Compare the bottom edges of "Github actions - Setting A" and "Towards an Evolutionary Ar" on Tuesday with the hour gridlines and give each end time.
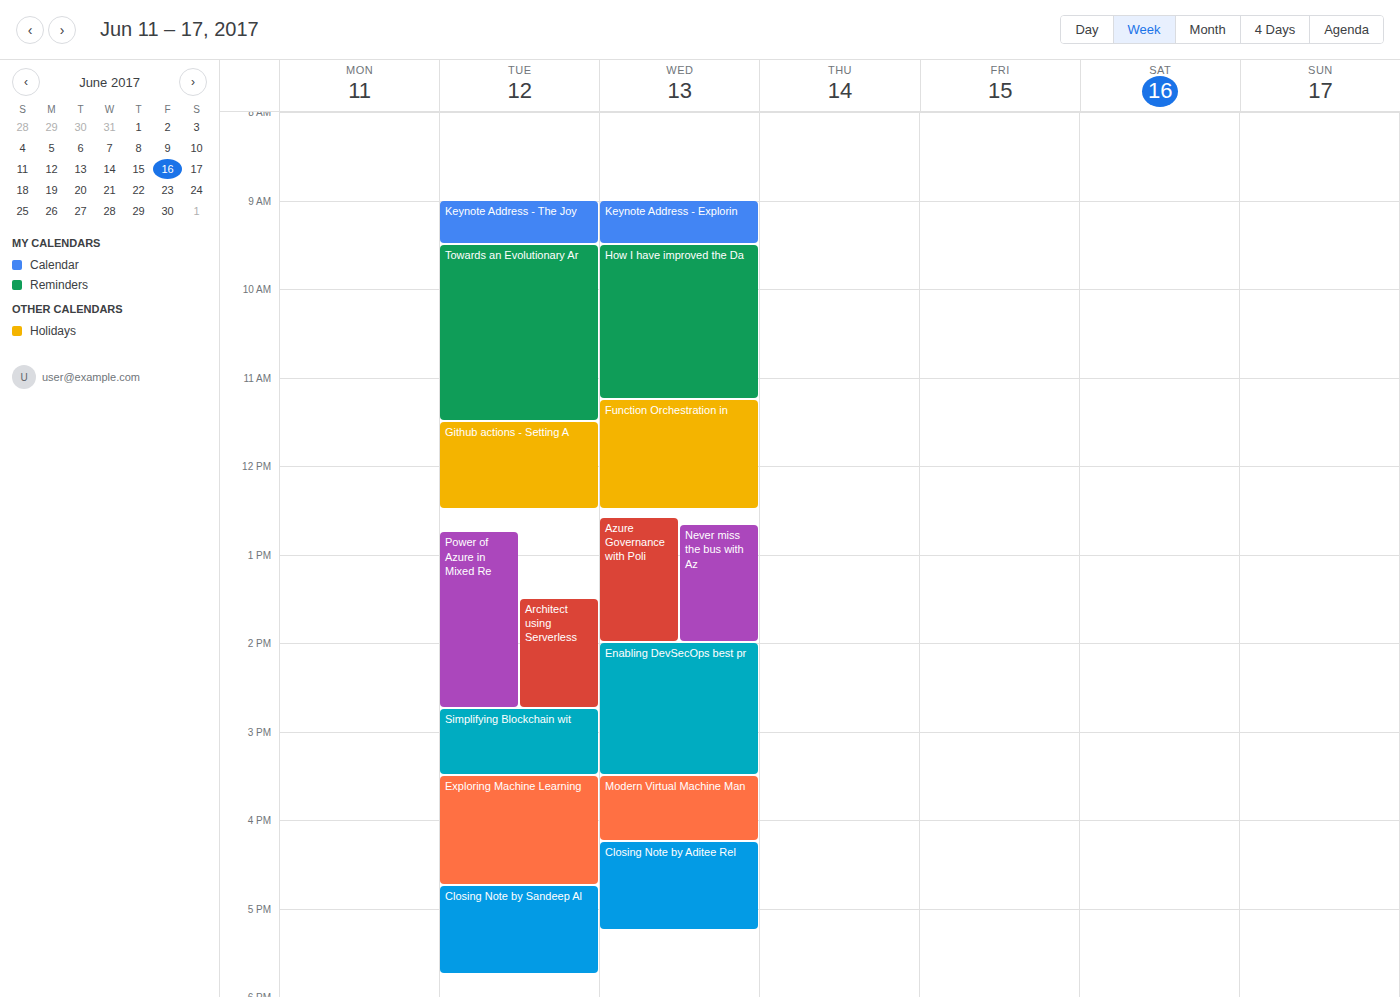
"Github actions - Setting A": 12:30, halfway between the 12:00 and 13:00 lines. "Towards an Evolutionary Ar": 11:30, halfway between the 11:00 and 12:00 lines.